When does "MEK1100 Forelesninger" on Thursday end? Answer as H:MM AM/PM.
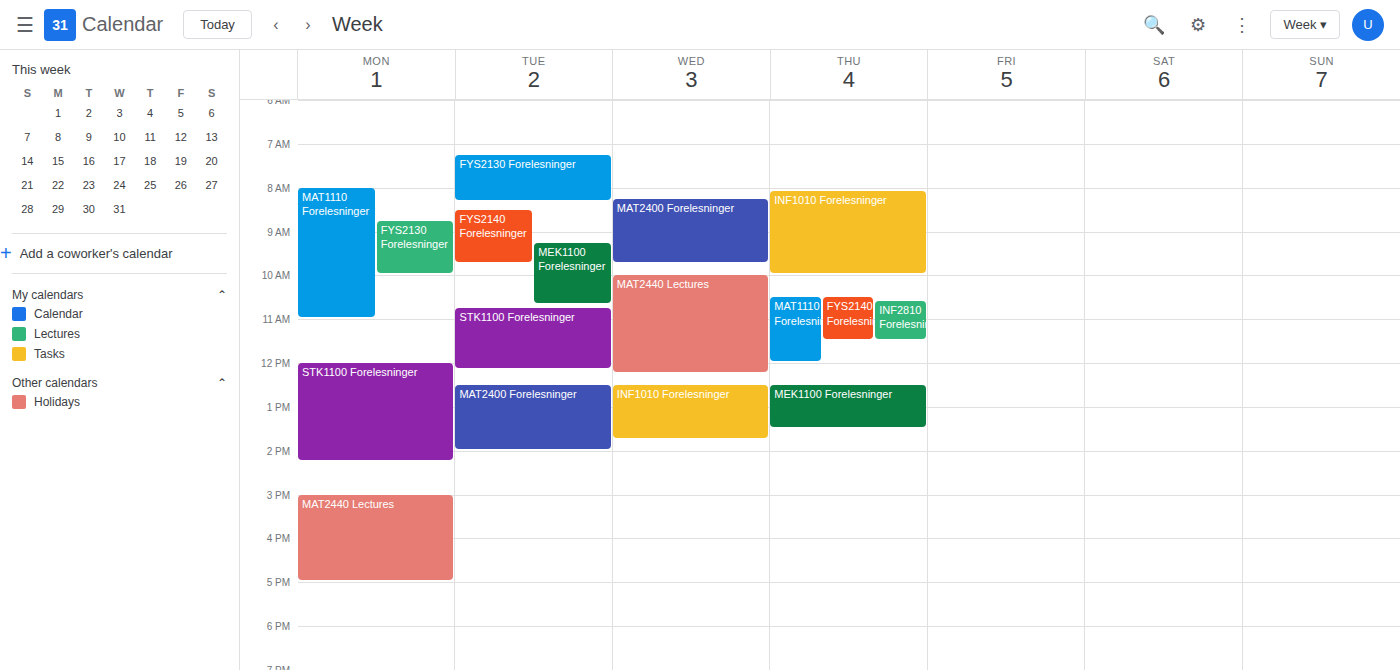
1:30 PM